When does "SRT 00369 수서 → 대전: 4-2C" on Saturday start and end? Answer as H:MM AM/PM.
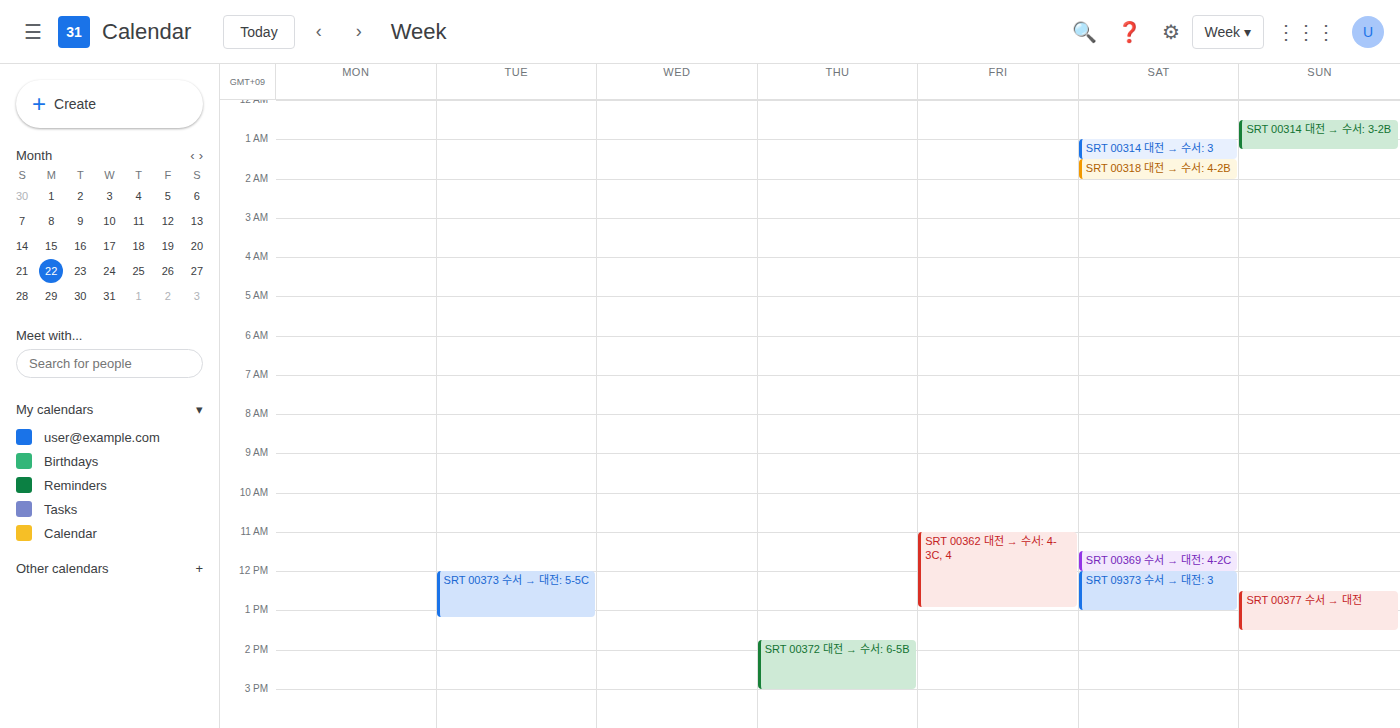
11:30 AM to 12:00 PM